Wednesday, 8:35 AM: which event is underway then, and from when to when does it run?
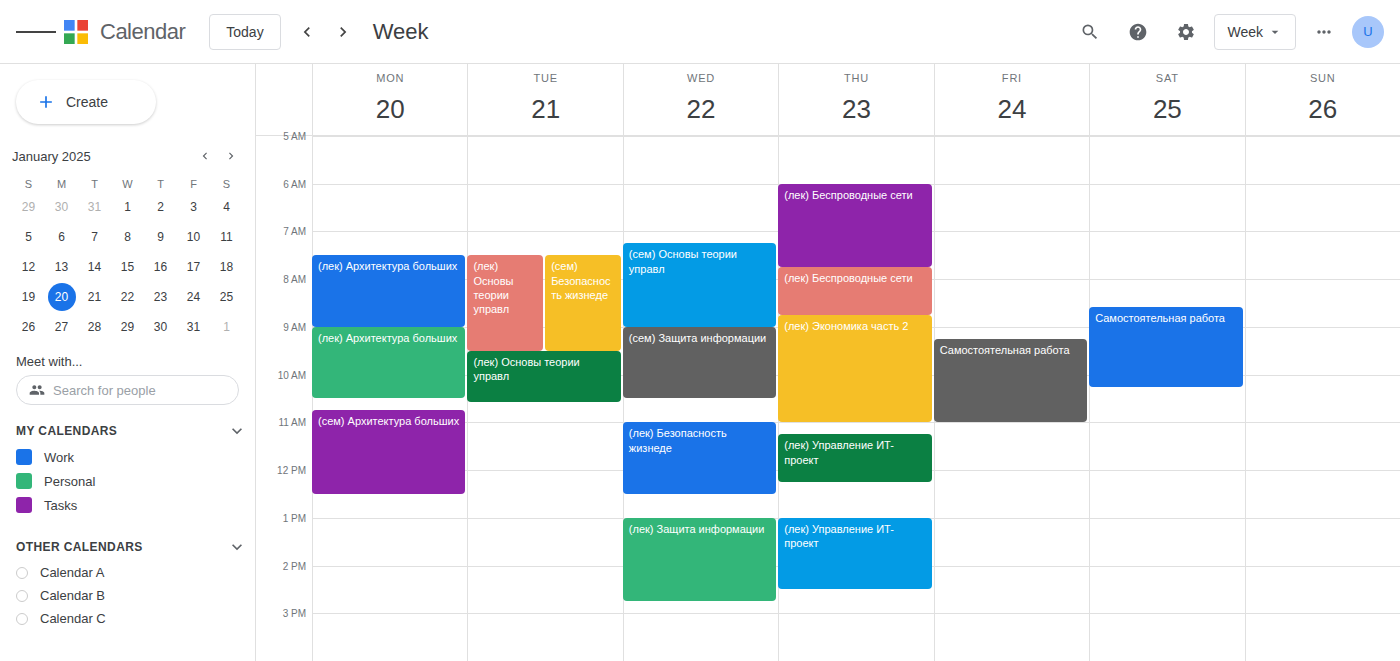
"(сем) Основы теории управл", 7:15 AM to 9:00 AM